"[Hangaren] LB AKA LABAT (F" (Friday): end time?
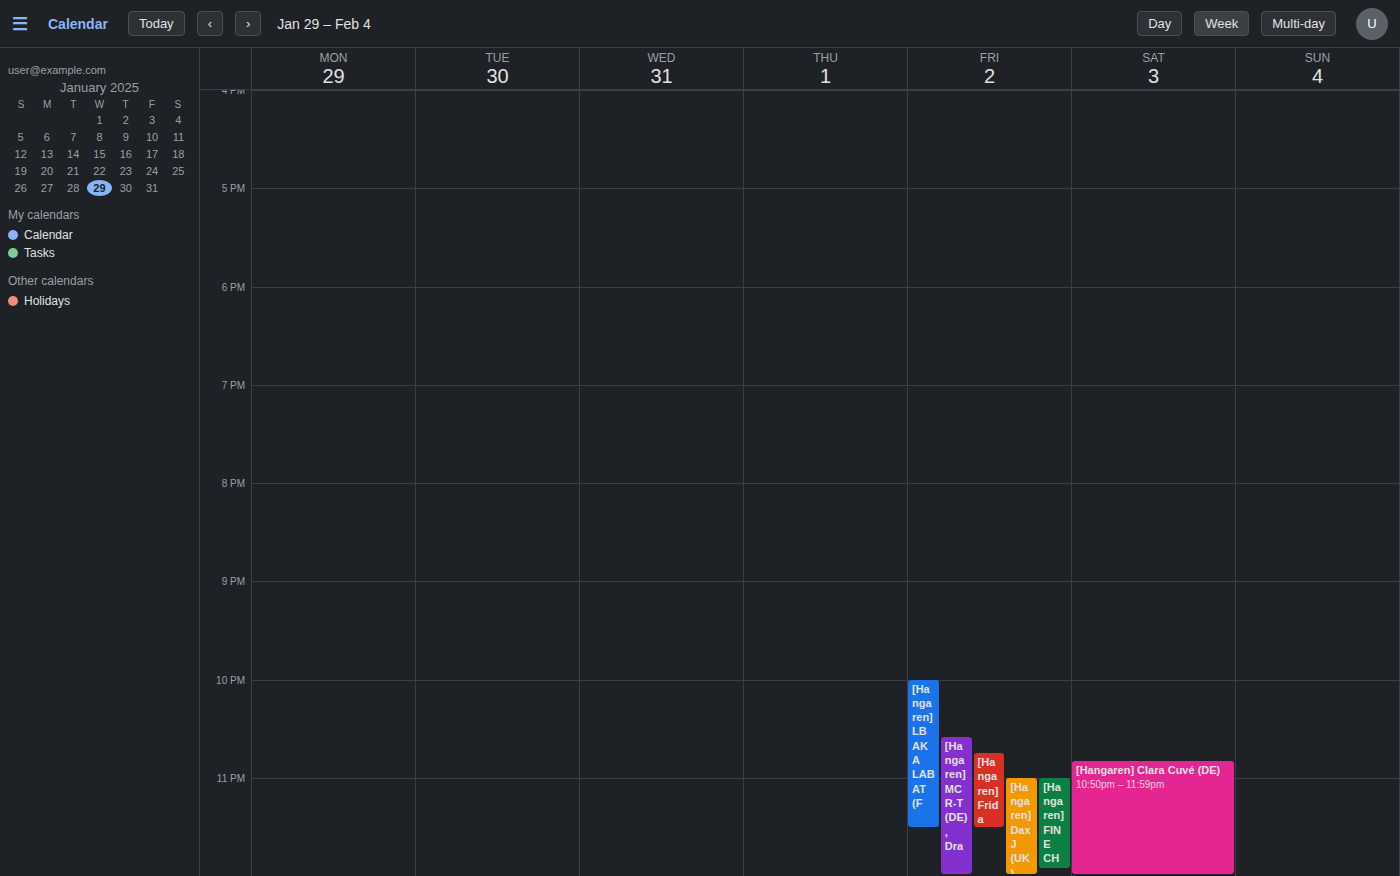
11:30 PM